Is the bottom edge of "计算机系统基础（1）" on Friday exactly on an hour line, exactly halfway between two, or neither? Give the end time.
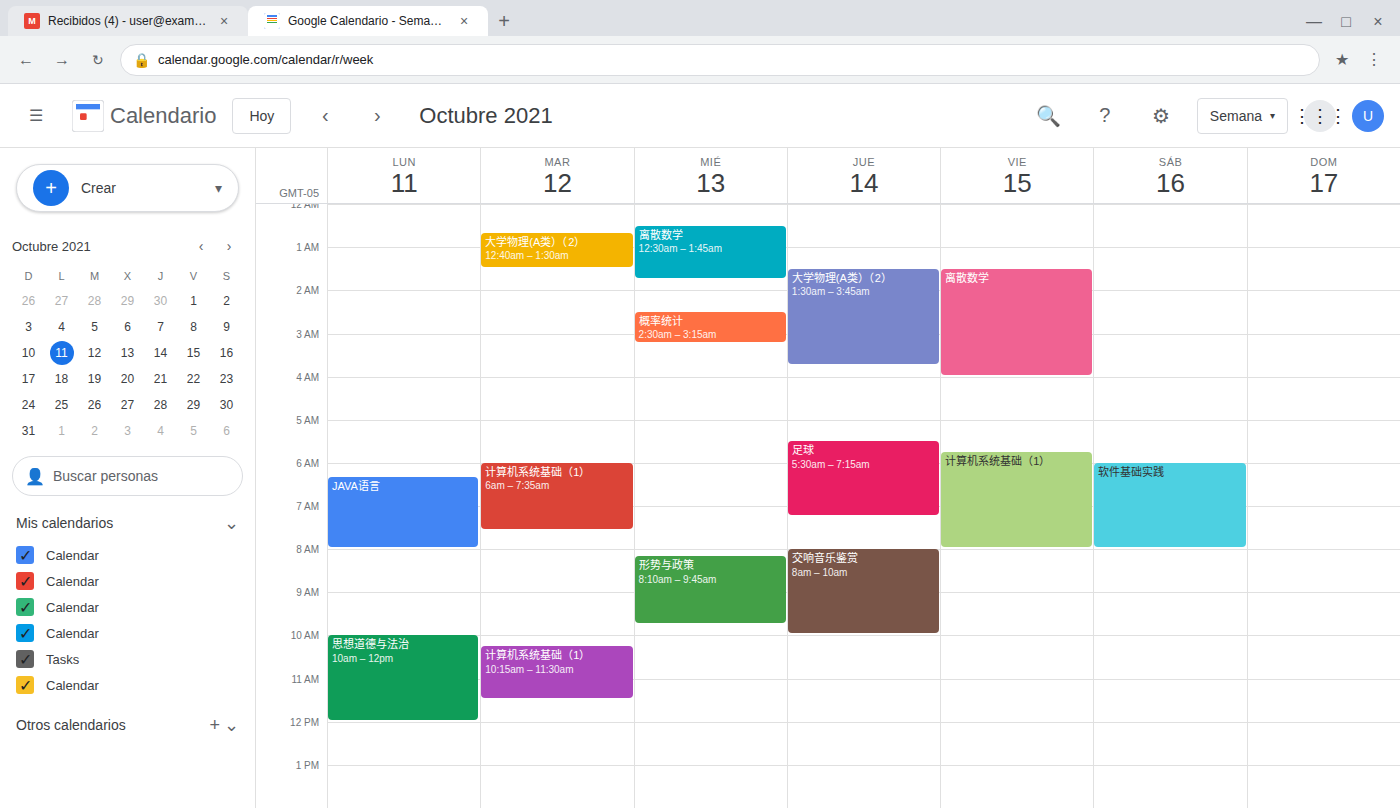
8:00 AM -- exactly on the 8 AM line.